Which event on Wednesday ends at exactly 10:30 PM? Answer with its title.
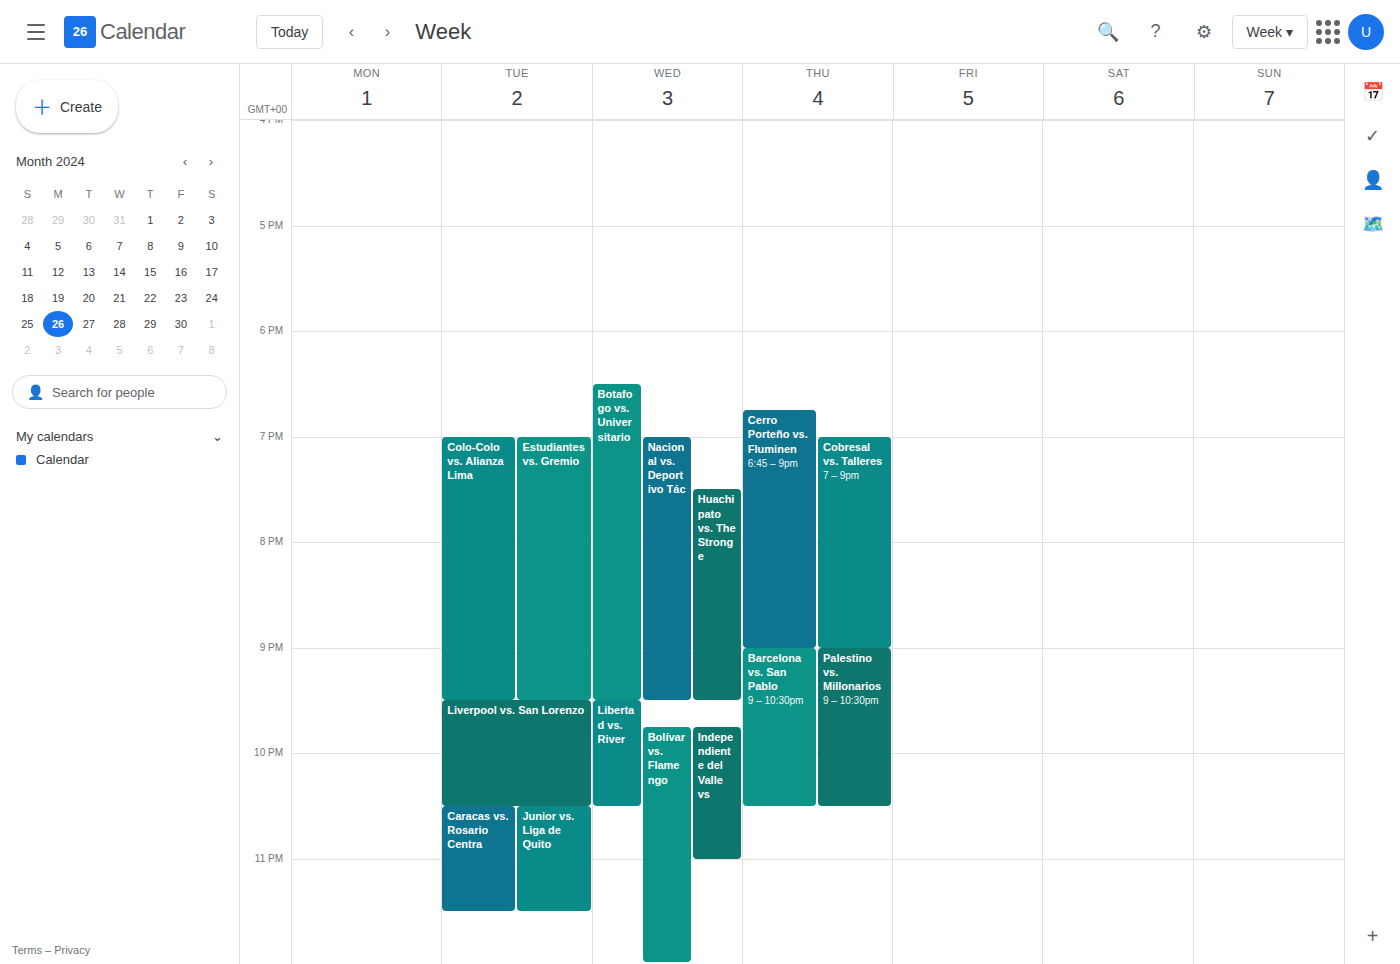
"Libertad vs. River"